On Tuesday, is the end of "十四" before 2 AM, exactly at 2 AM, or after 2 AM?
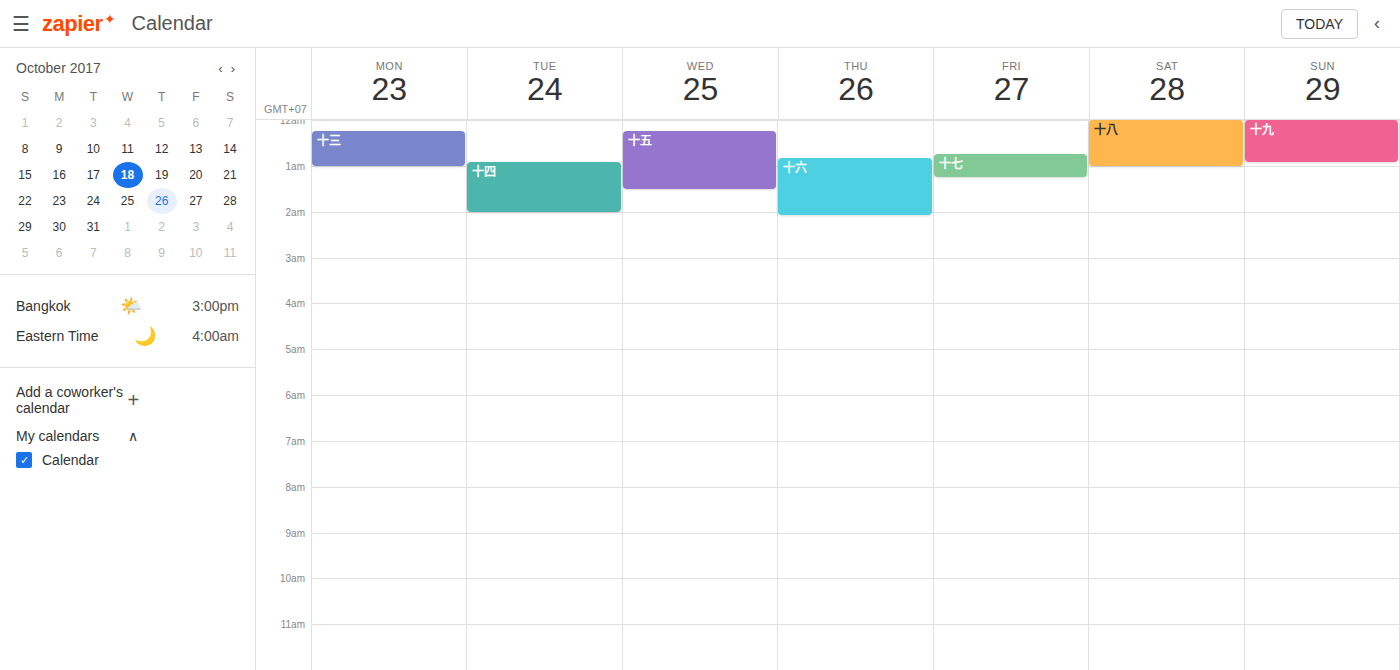
2:00 AM -- exactly at 2 AM, on the 2 AM line.